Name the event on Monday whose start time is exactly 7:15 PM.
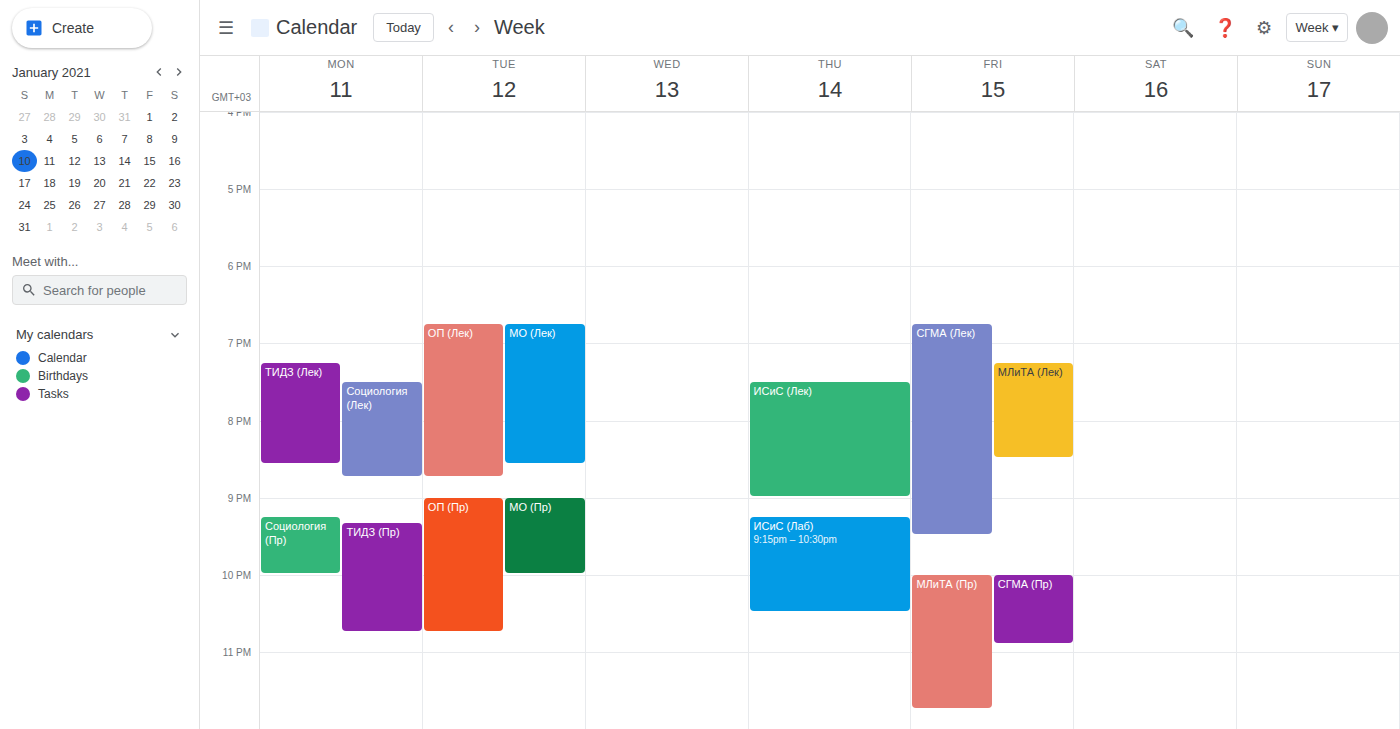
"ТИДЗ (Лек)"